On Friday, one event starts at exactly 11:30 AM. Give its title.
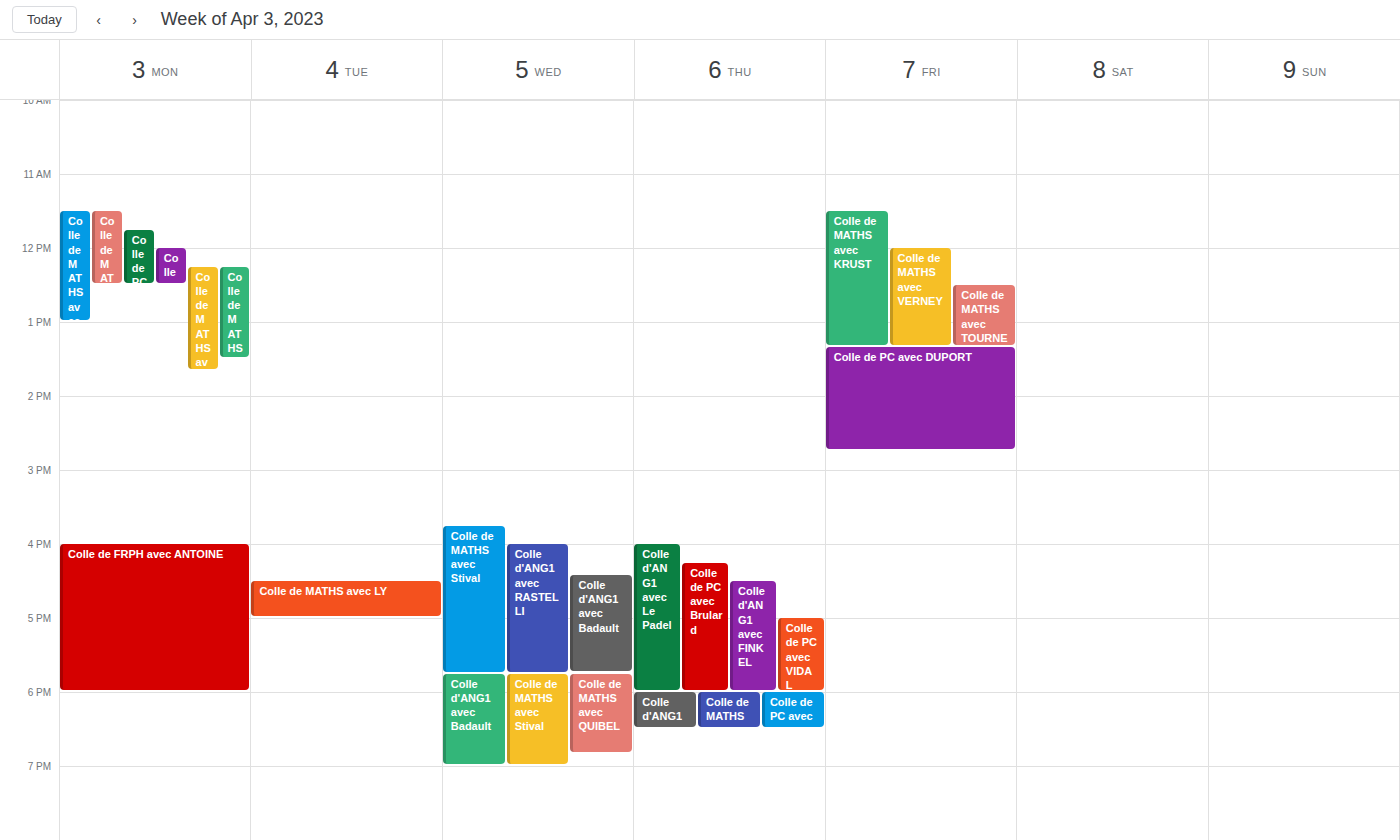
"Colle de MATHS avec KRUST"